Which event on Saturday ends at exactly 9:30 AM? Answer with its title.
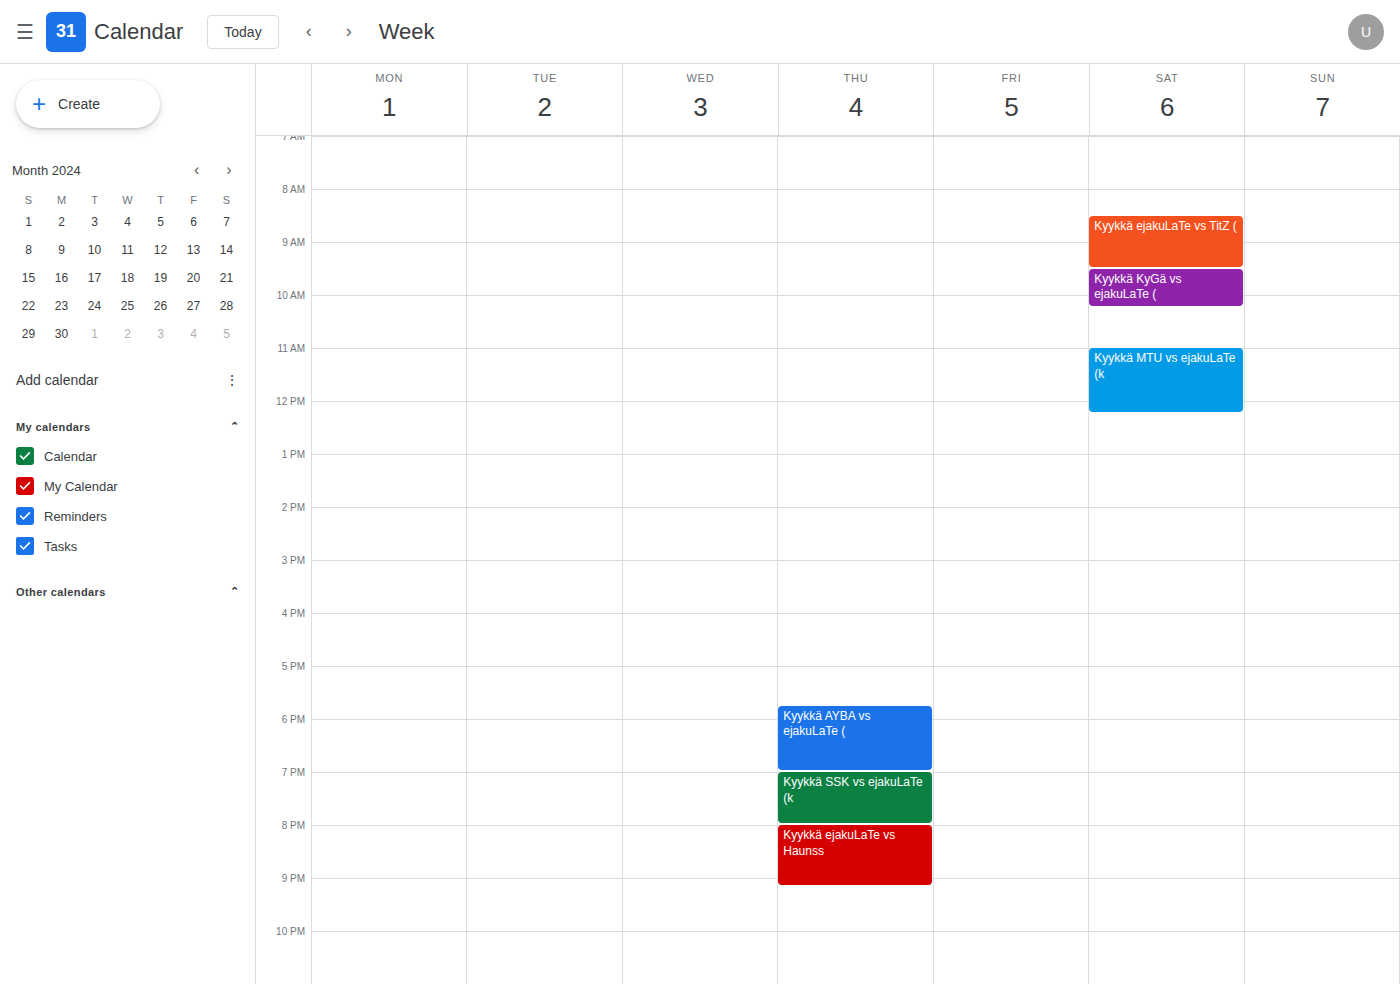
"Kyykkä ejakuLaTe vs TitZ ("